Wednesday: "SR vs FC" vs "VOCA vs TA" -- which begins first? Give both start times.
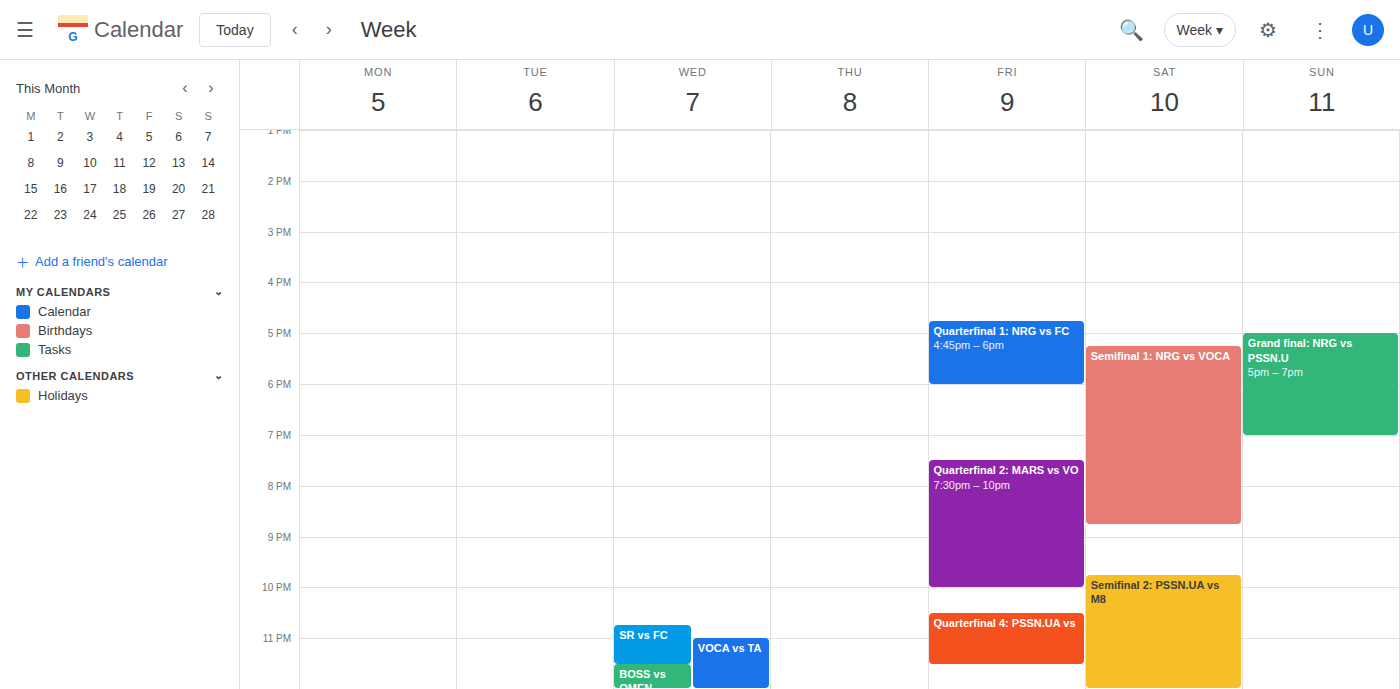
"SR vs FC" 10:45 PM; "VOCA vs TA" 11:00 PM.